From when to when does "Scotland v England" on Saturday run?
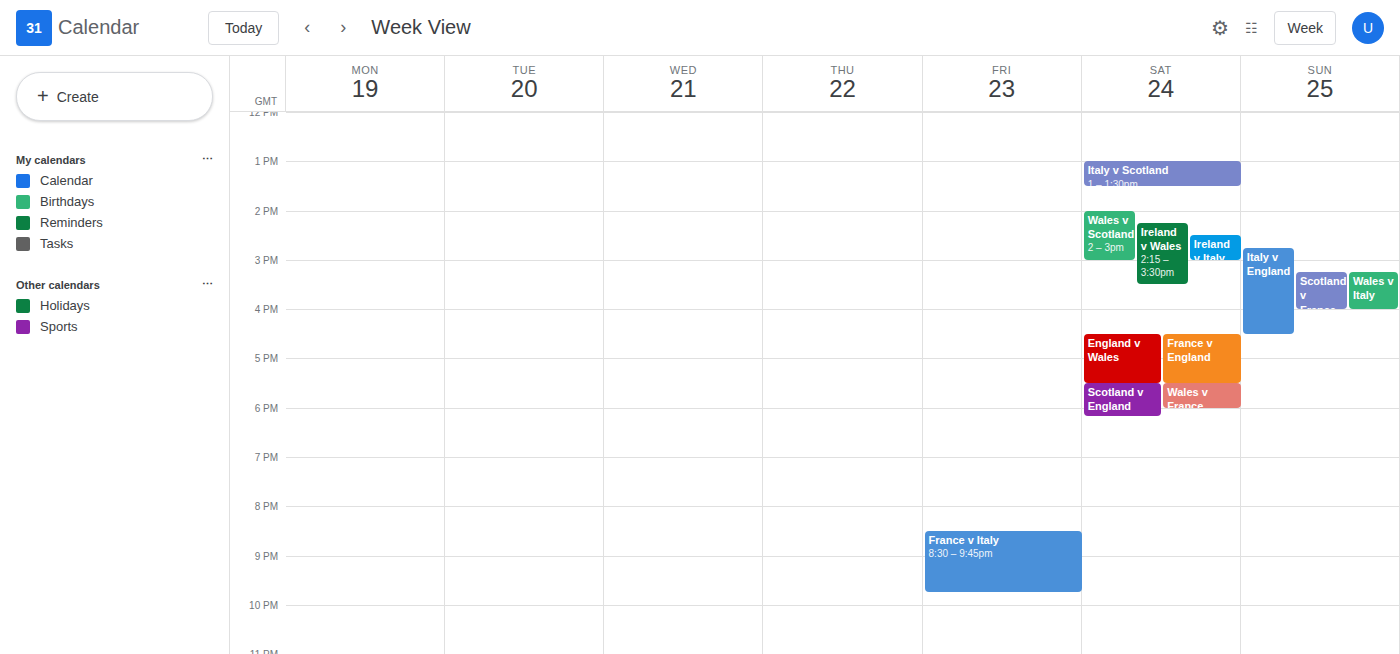
5:30 PM to 6:10 PM